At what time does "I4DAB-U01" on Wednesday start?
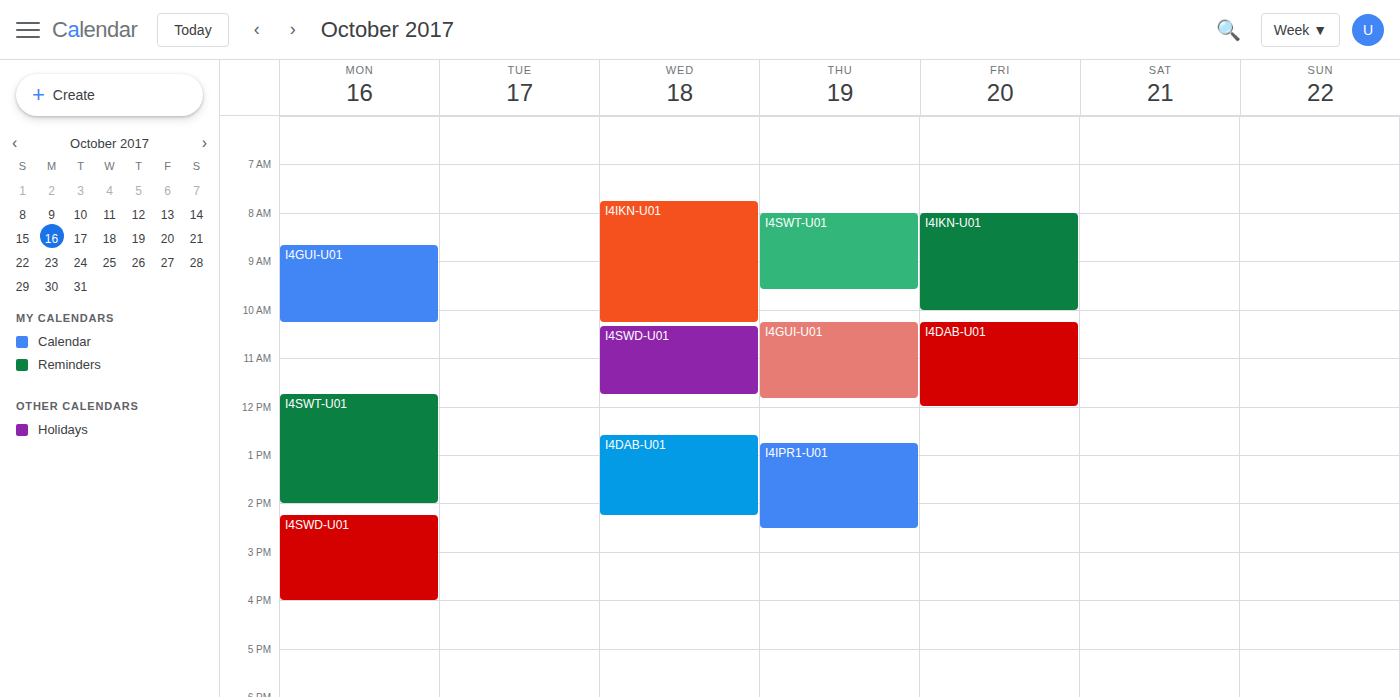
12:35 PM